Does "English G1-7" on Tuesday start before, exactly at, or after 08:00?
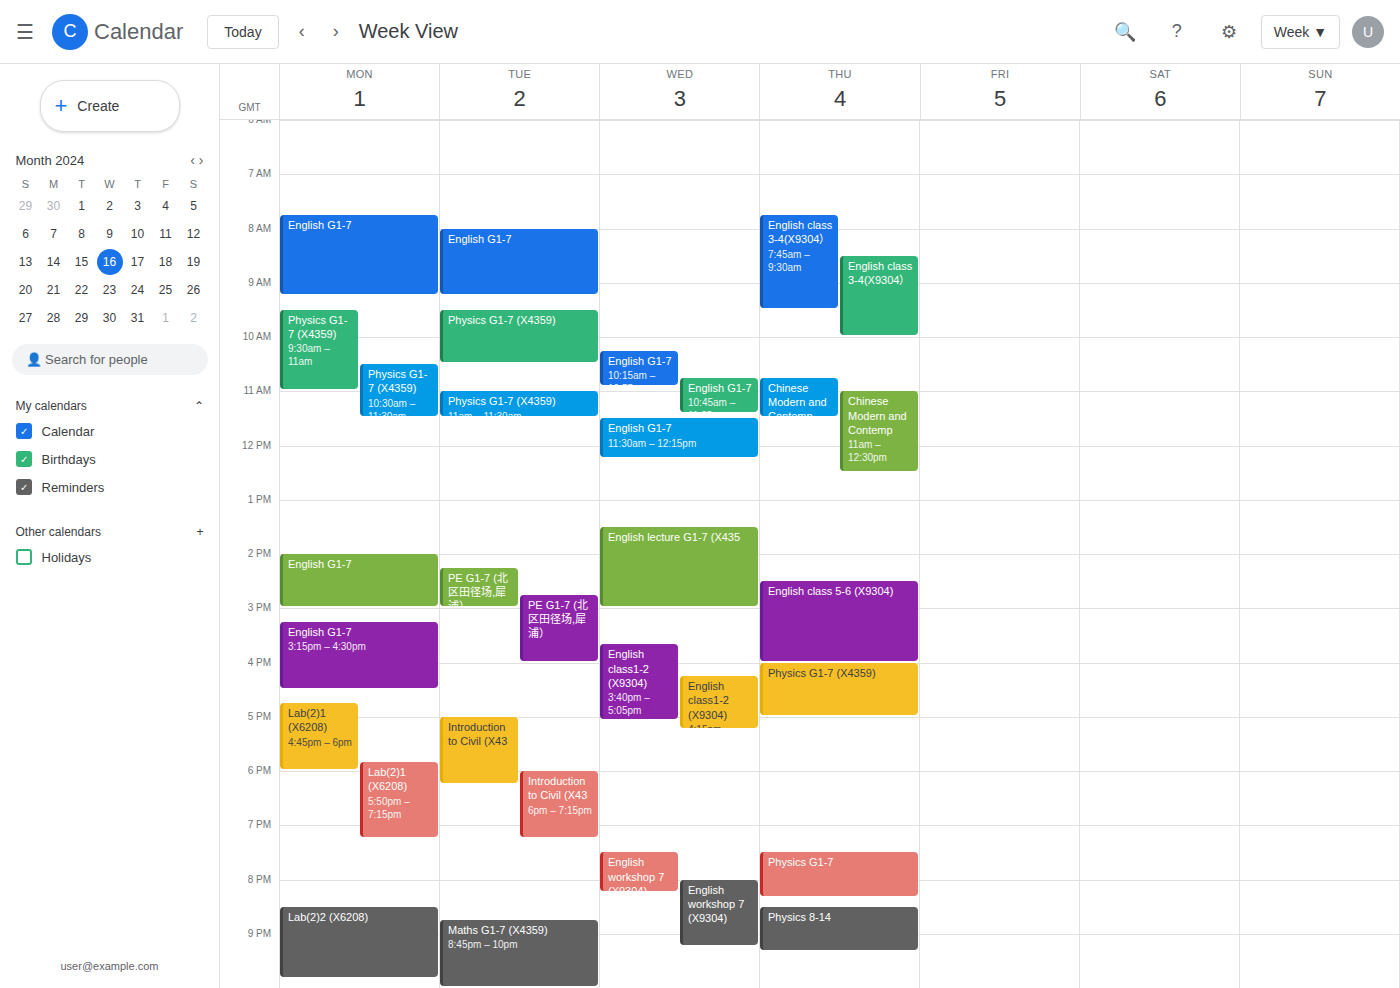
08:00 -- exactly at 08:00, on the 08:00 line.